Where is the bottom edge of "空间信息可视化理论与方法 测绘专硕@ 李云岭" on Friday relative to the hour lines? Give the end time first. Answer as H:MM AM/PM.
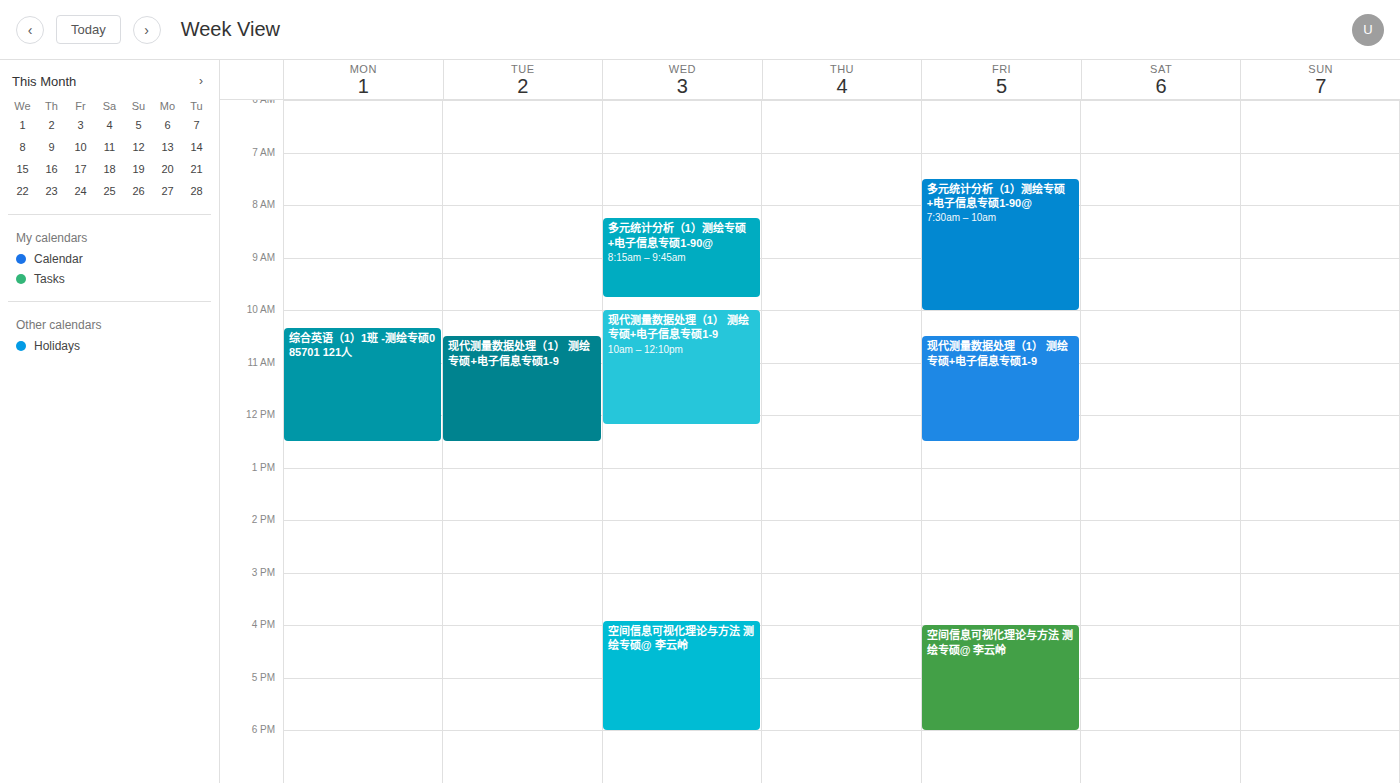
6:00 PM -- exactly on the 6 PM line.